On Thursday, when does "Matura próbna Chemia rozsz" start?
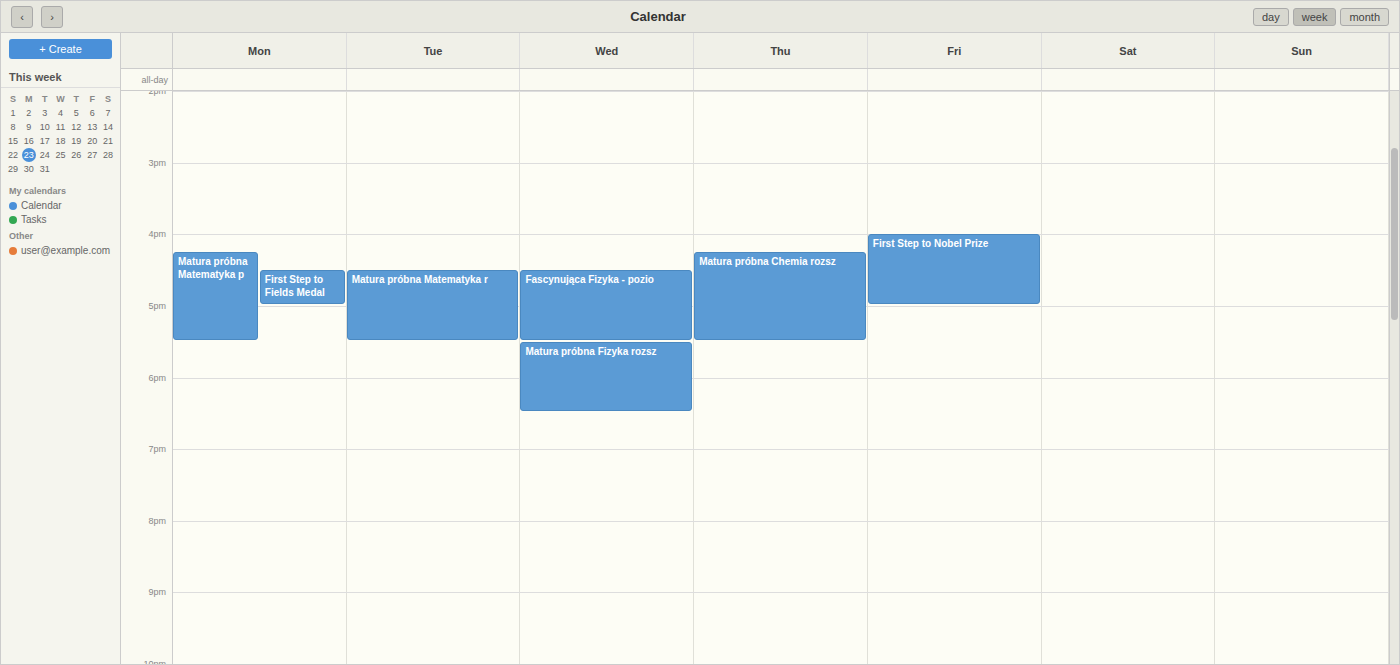
4:15 PM